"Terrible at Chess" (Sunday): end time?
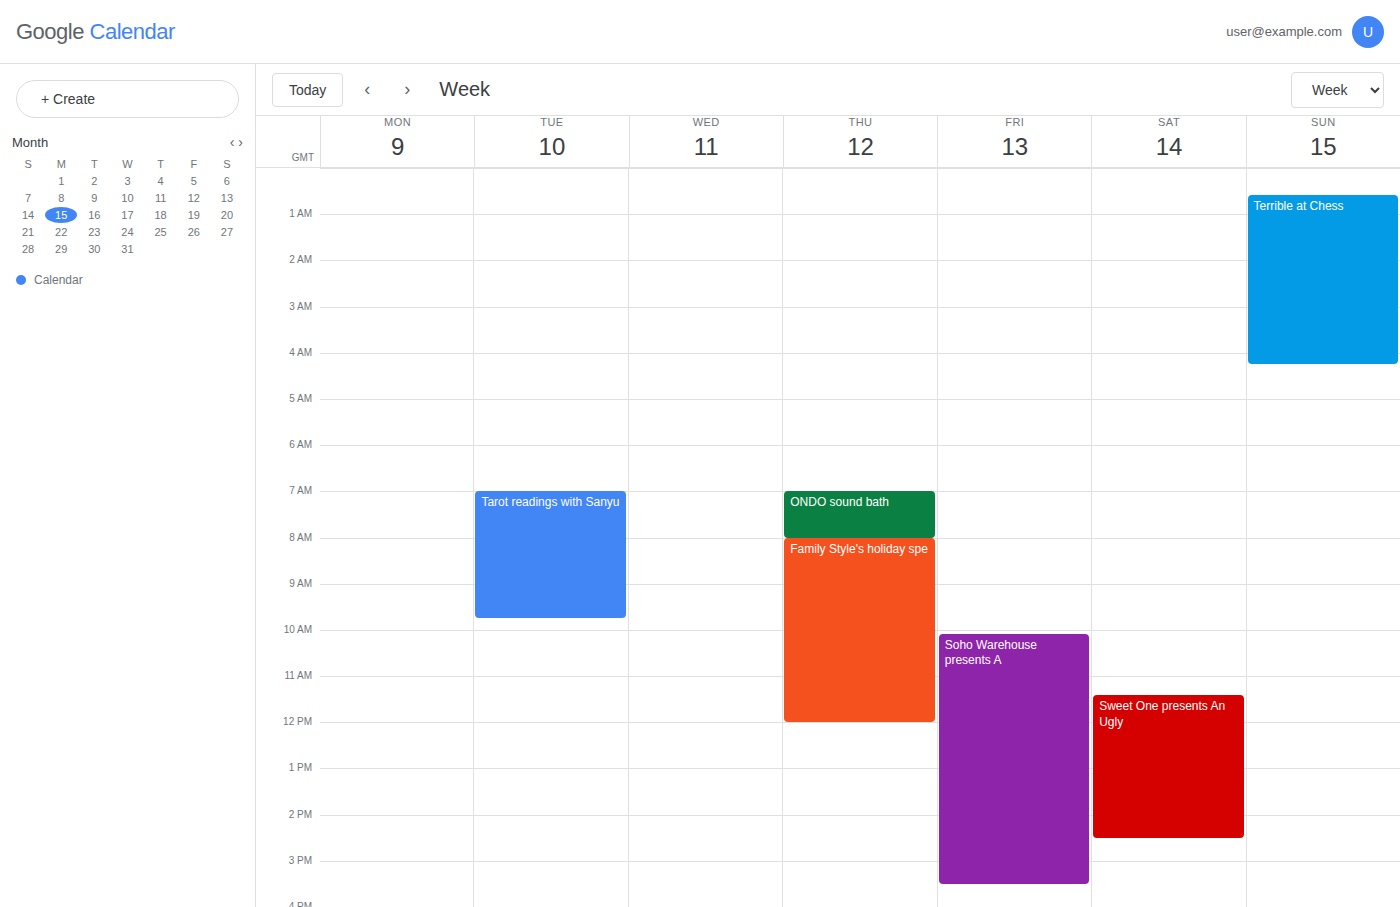
04:15